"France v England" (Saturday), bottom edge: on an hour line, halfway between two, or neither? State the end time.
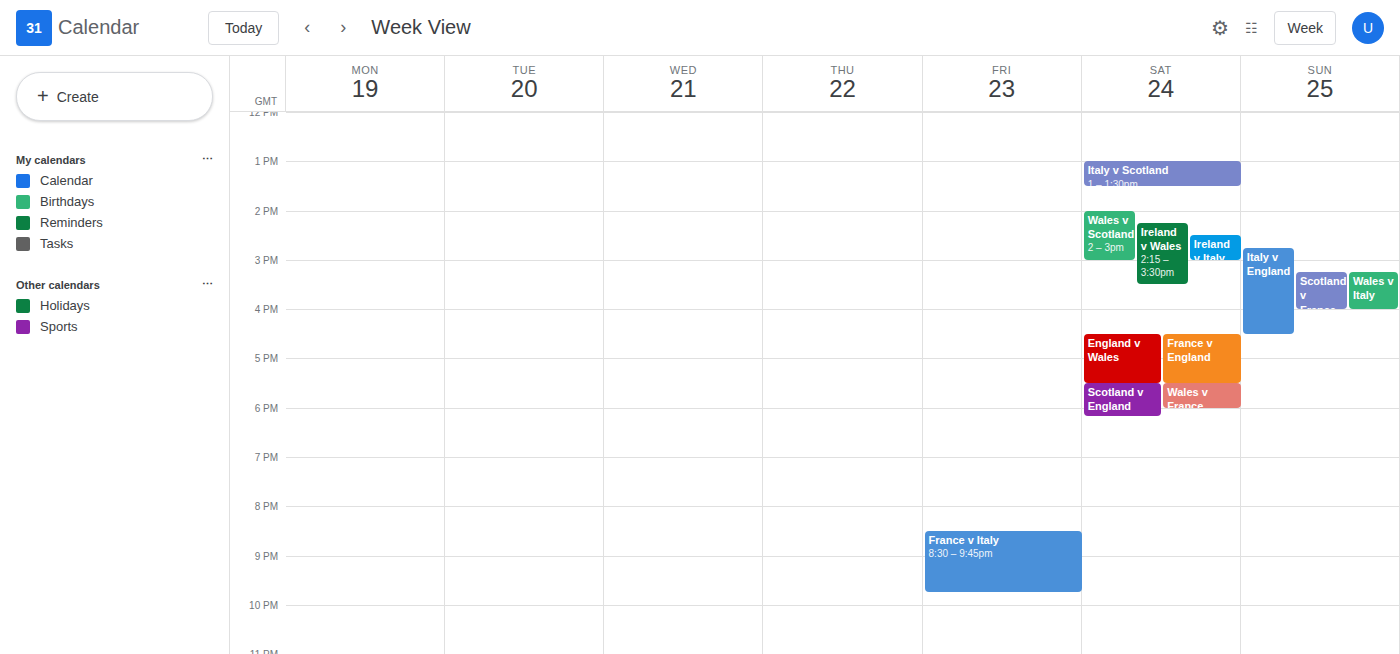
5:30 PM -- halfway between the 5 PM and 6 PM lines.